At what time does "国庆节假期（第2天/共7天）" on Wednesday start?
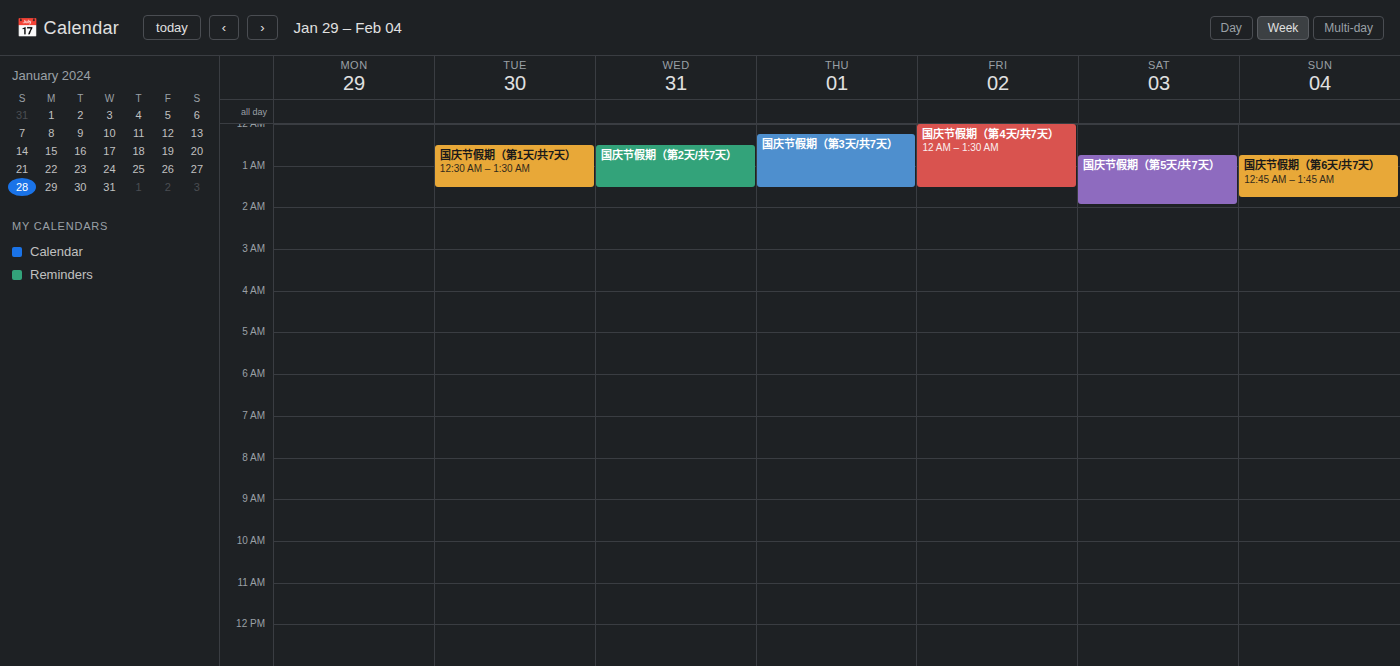
00:30